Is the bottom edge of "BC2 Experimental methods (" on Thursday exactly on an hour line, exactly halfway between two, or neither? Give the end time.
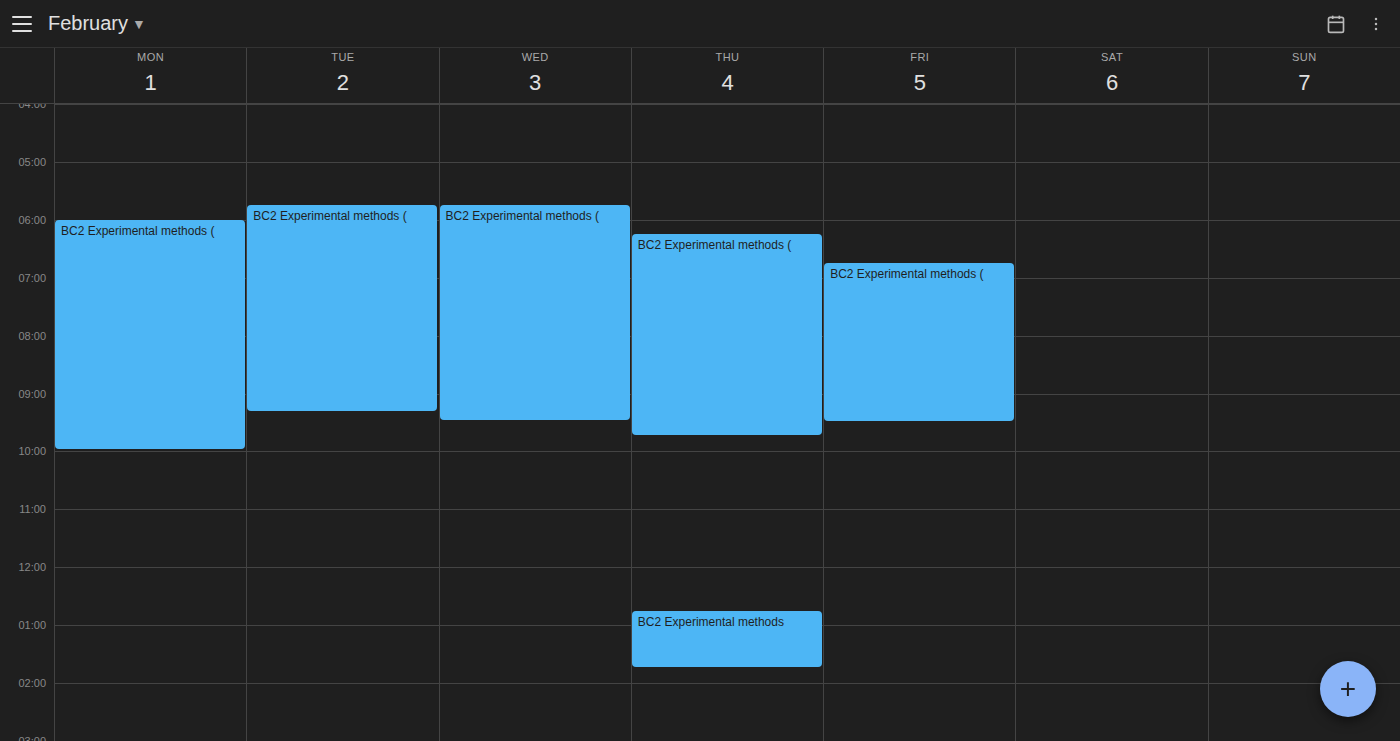
9:45 AM -- neither: three quarters of the way from the 9 AM line to the 10 AM line.